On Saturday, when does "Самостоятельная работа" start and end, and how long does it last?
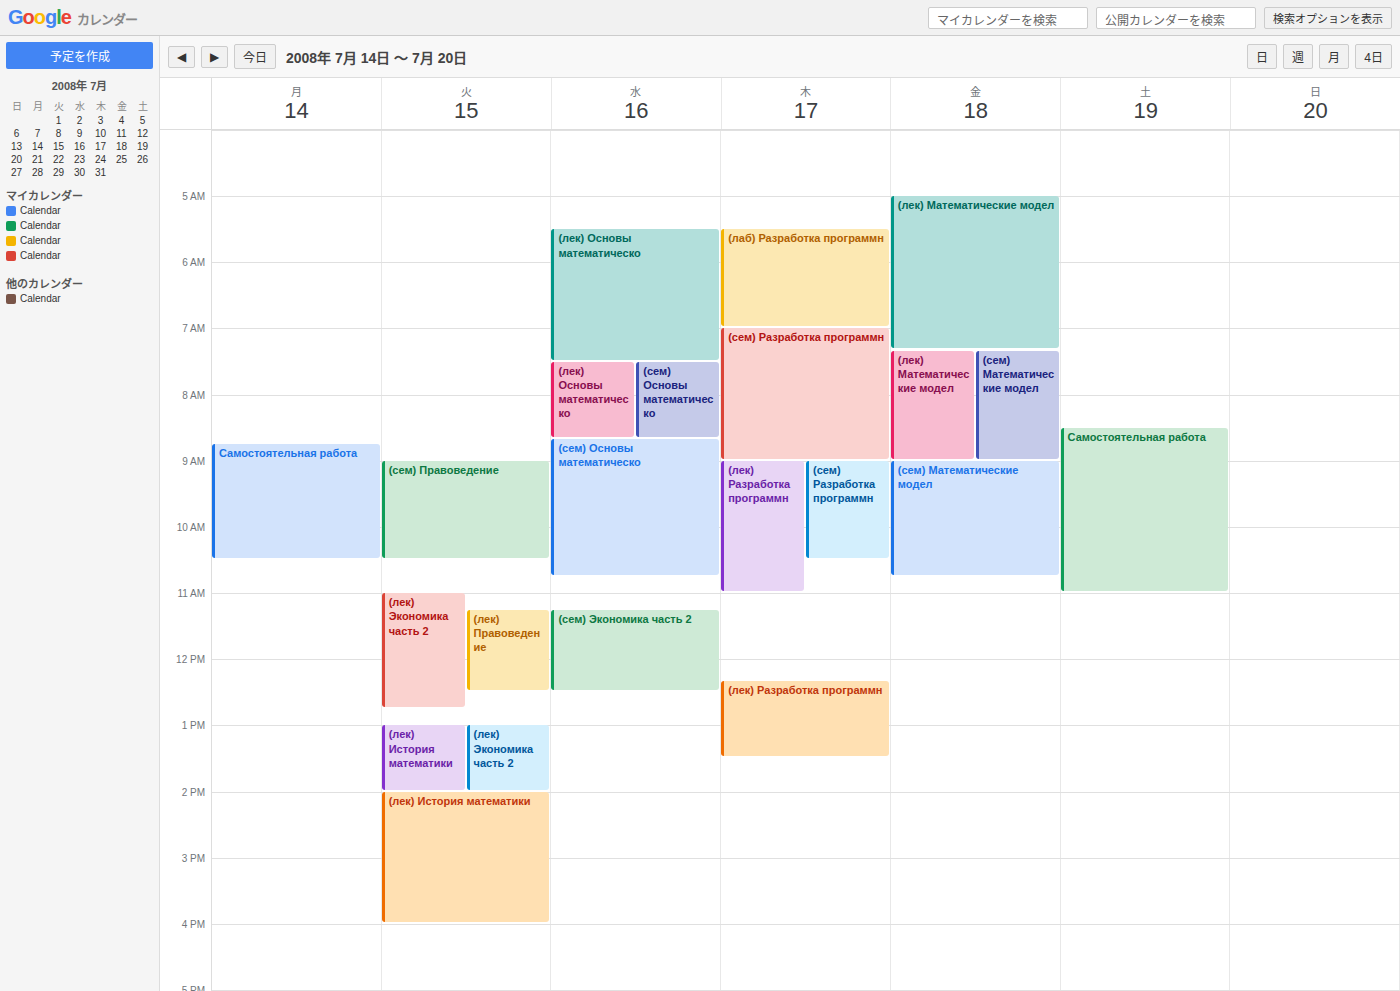
8:30 AM to 11:00 AM, 2 hours 30 minutes